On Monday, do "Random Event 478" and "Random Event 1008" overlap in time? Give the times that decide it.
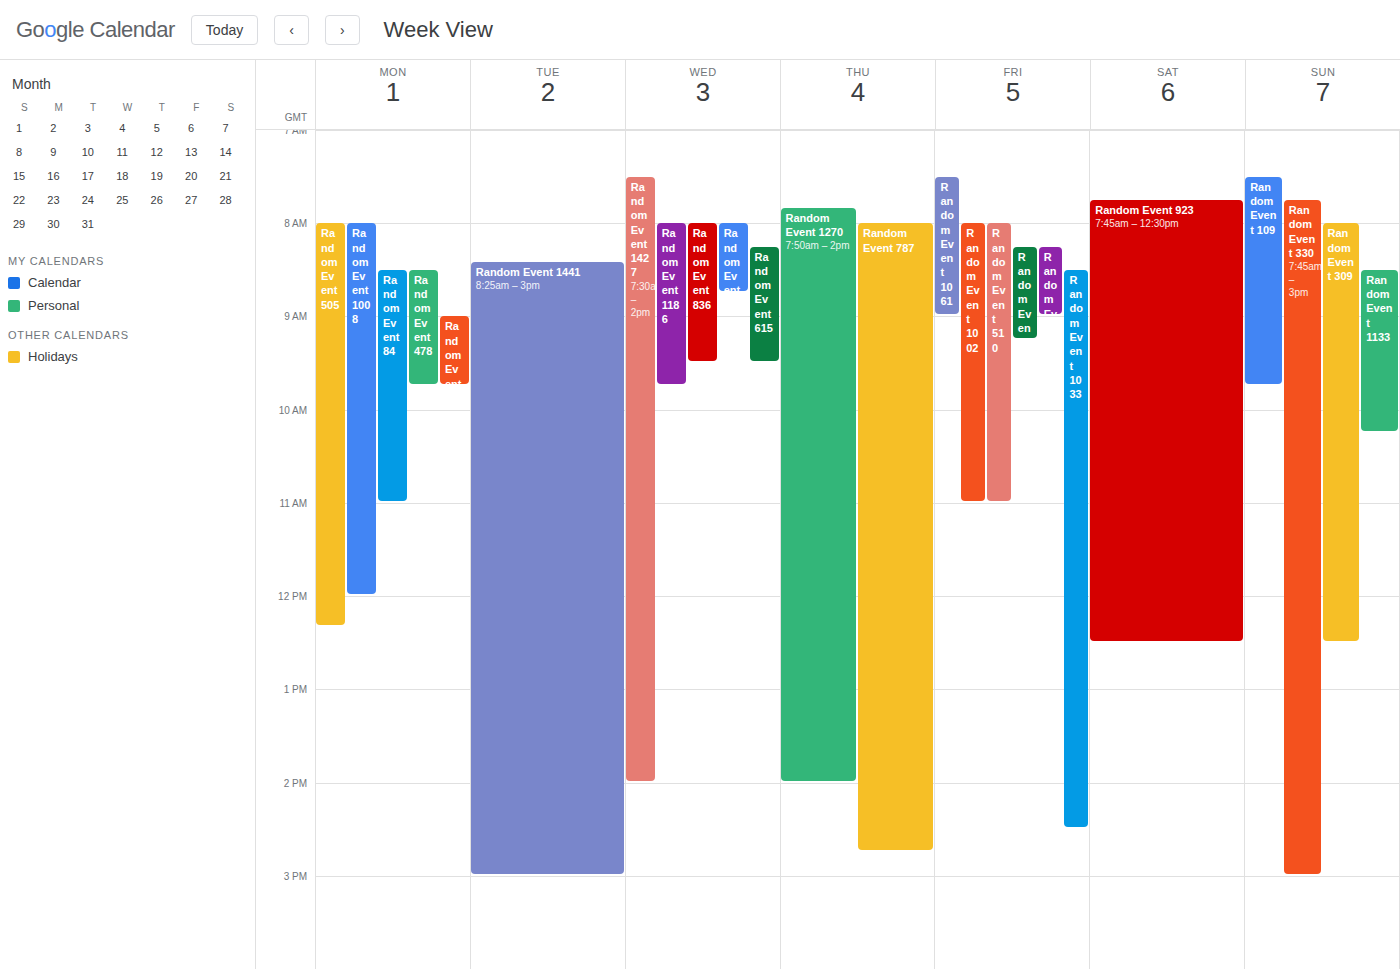
"Random Event 478" runs 8:30 AM to 9:45 AM, inside "Random Event 1008" -- they overlap.